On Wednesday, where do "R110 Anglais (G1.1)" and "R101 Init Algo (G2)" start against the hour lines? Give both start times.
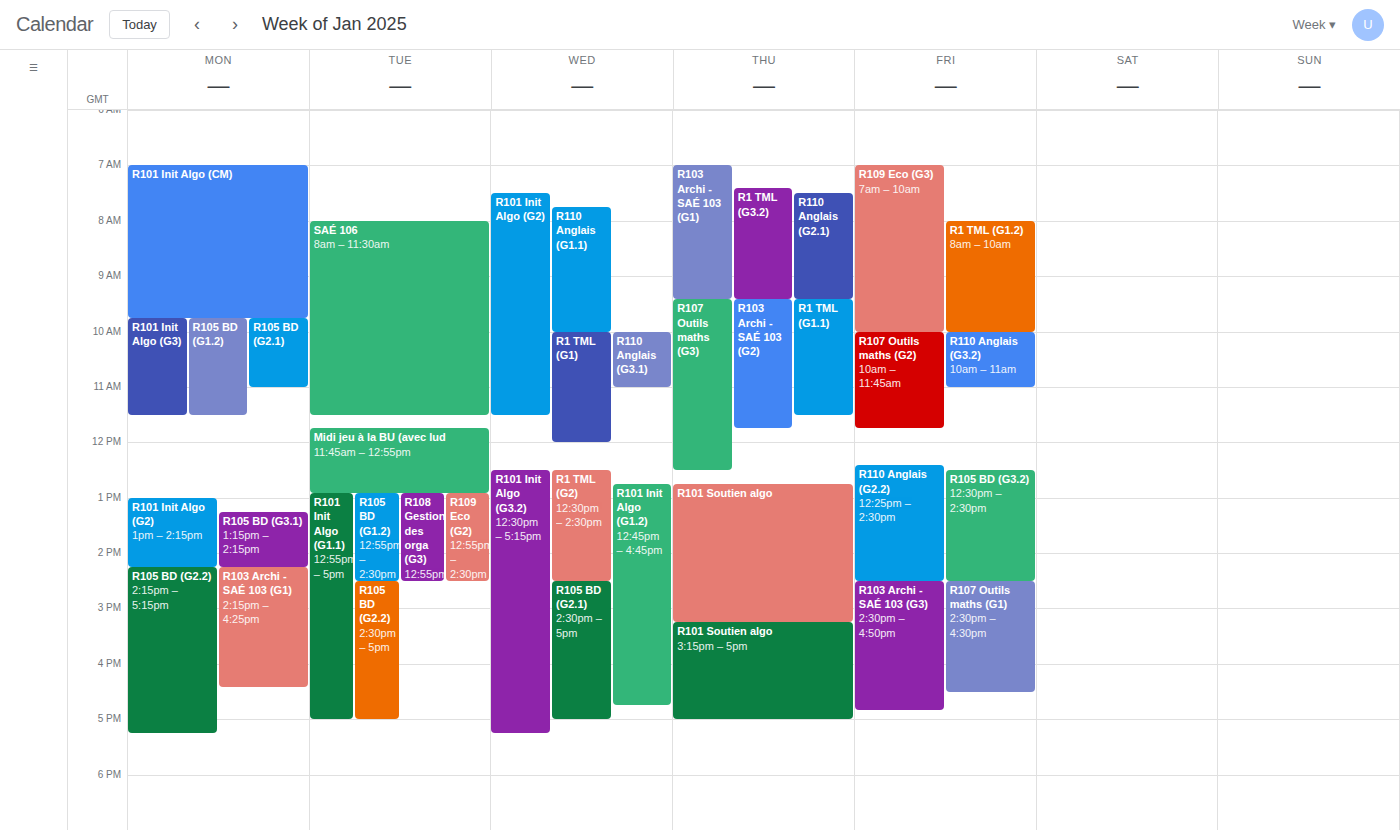
"R110 Anglais (G1.1)": 7:45 AM, neither: three quarters of the way from the 7 AM line to the 8 AM line. "R101 Init Algo (G2)": 7:30 AM, halfway between the 7 AM and 8 AM lines.